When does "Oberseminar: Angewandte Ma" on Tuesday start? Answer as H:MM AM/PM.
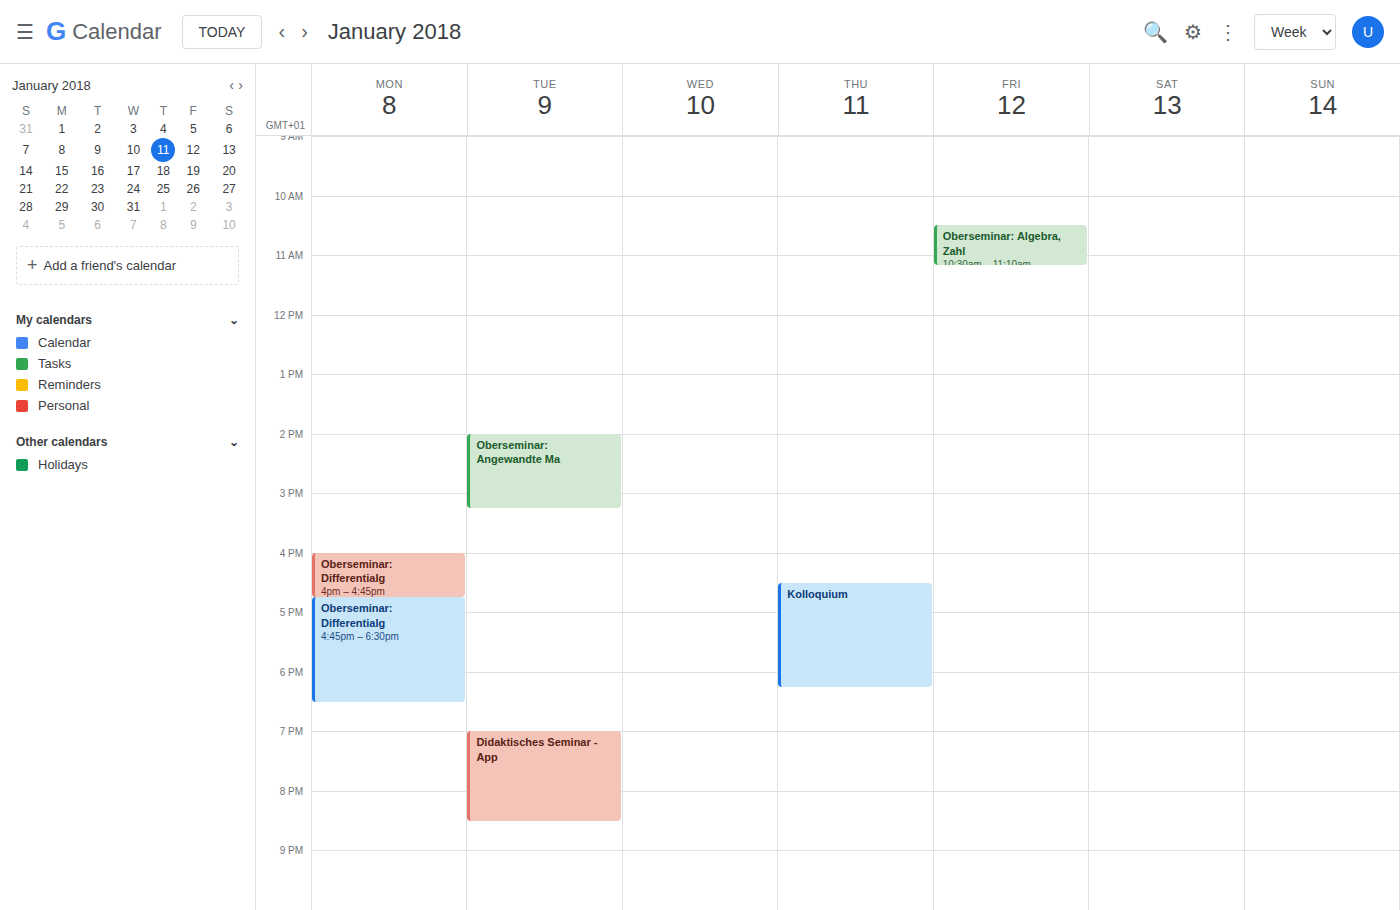
2:00 PM